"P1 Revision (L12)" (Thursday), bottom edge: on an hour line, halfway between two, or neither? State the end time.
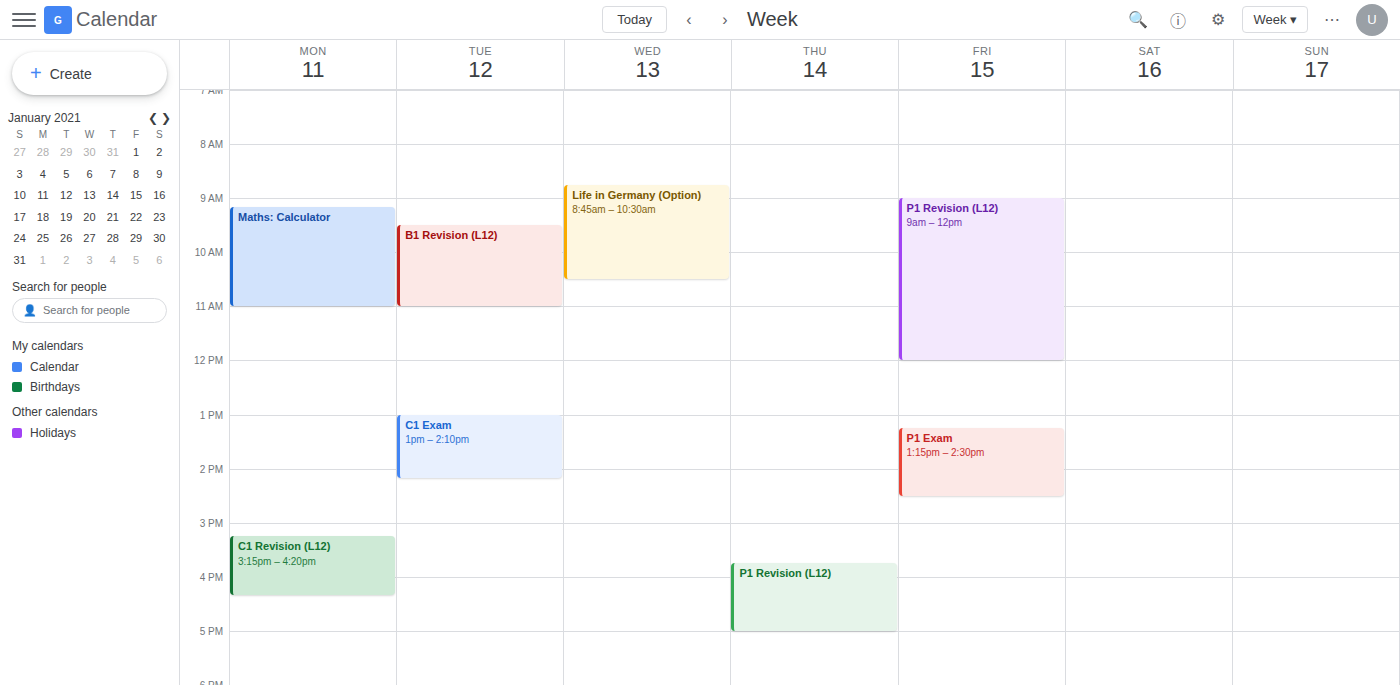
5:00 PM -- exactly on the 5 PM line.